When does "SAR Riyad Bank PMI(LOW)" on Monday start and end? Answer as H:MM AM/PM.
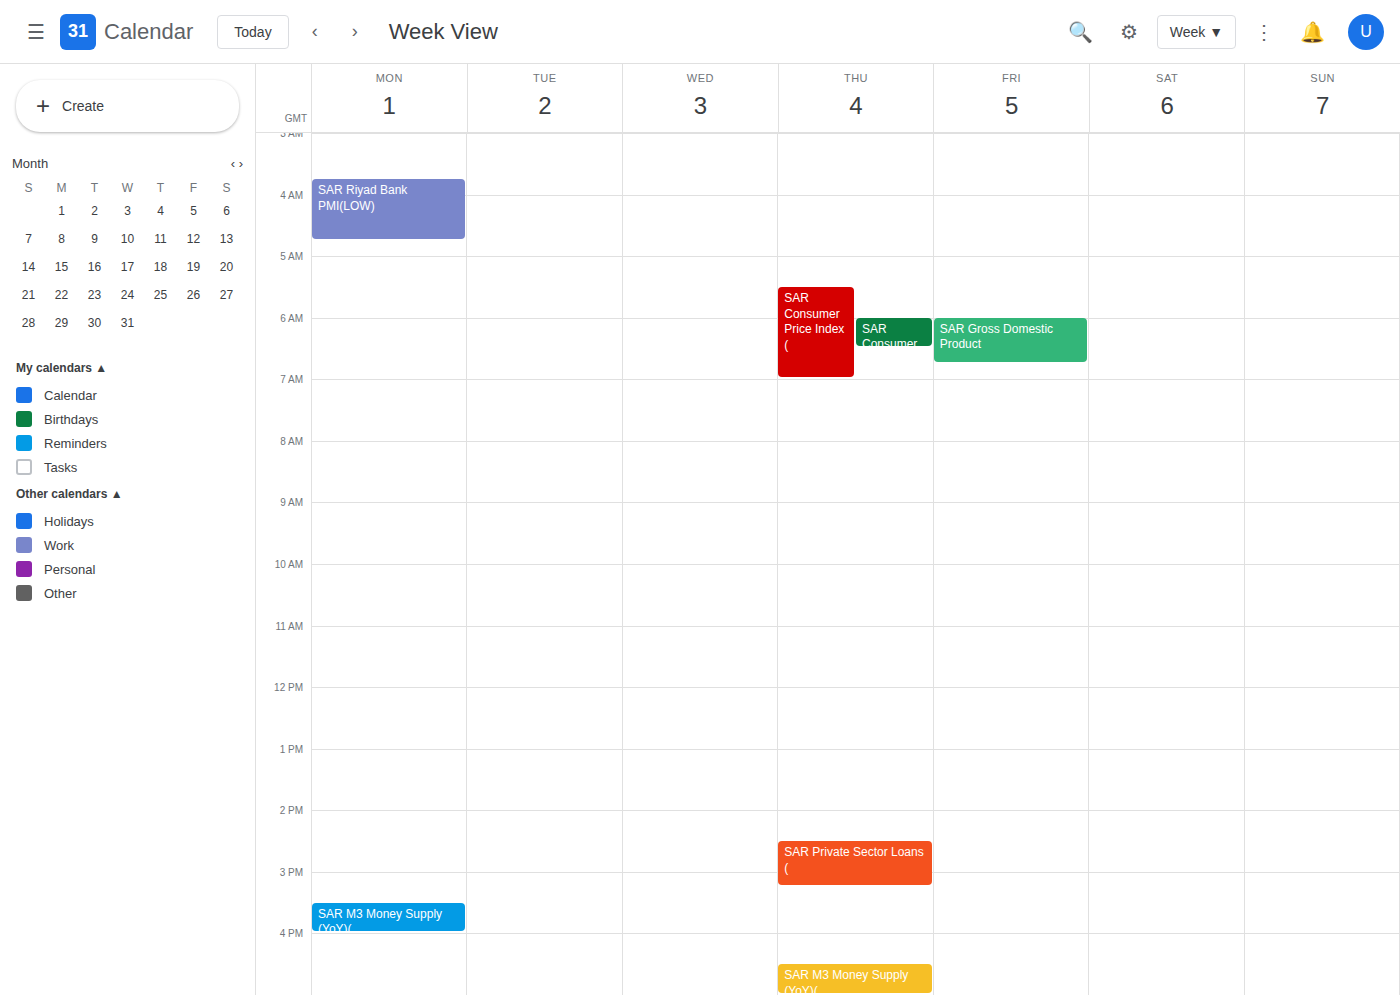
3:45 AM to 4:45 AM